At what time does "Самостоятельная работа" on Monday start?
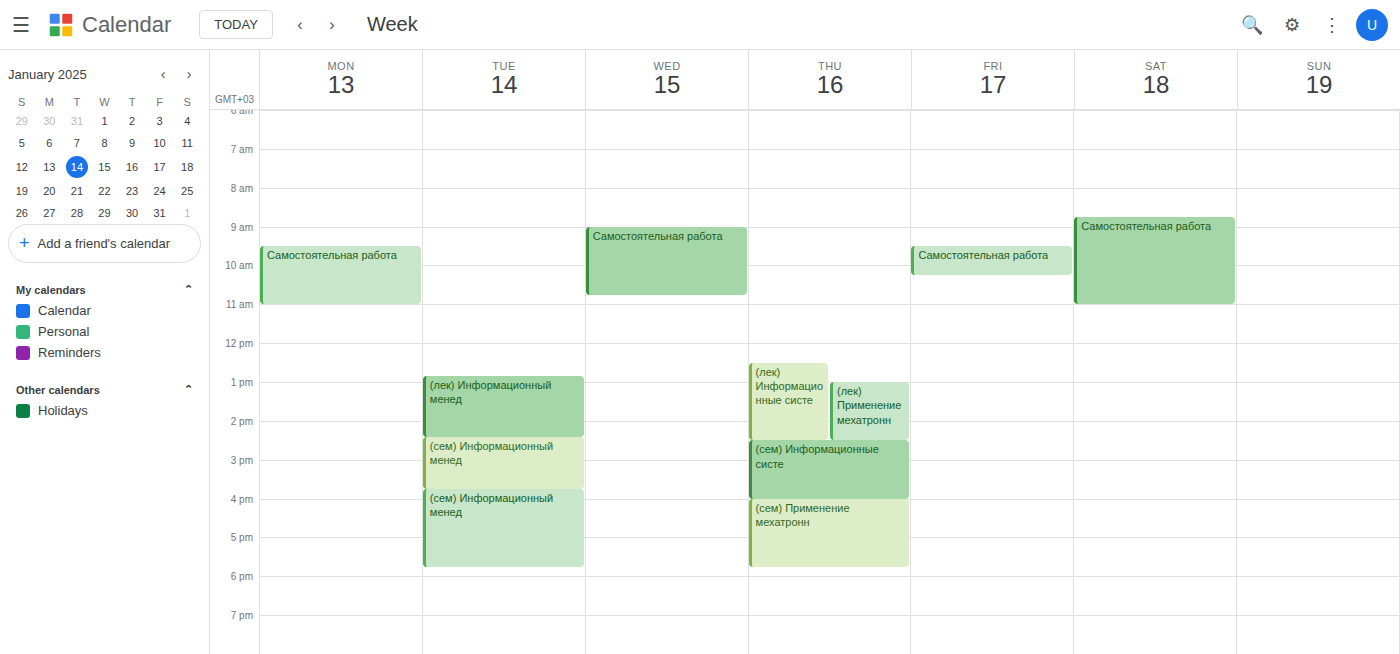
9:30 AM